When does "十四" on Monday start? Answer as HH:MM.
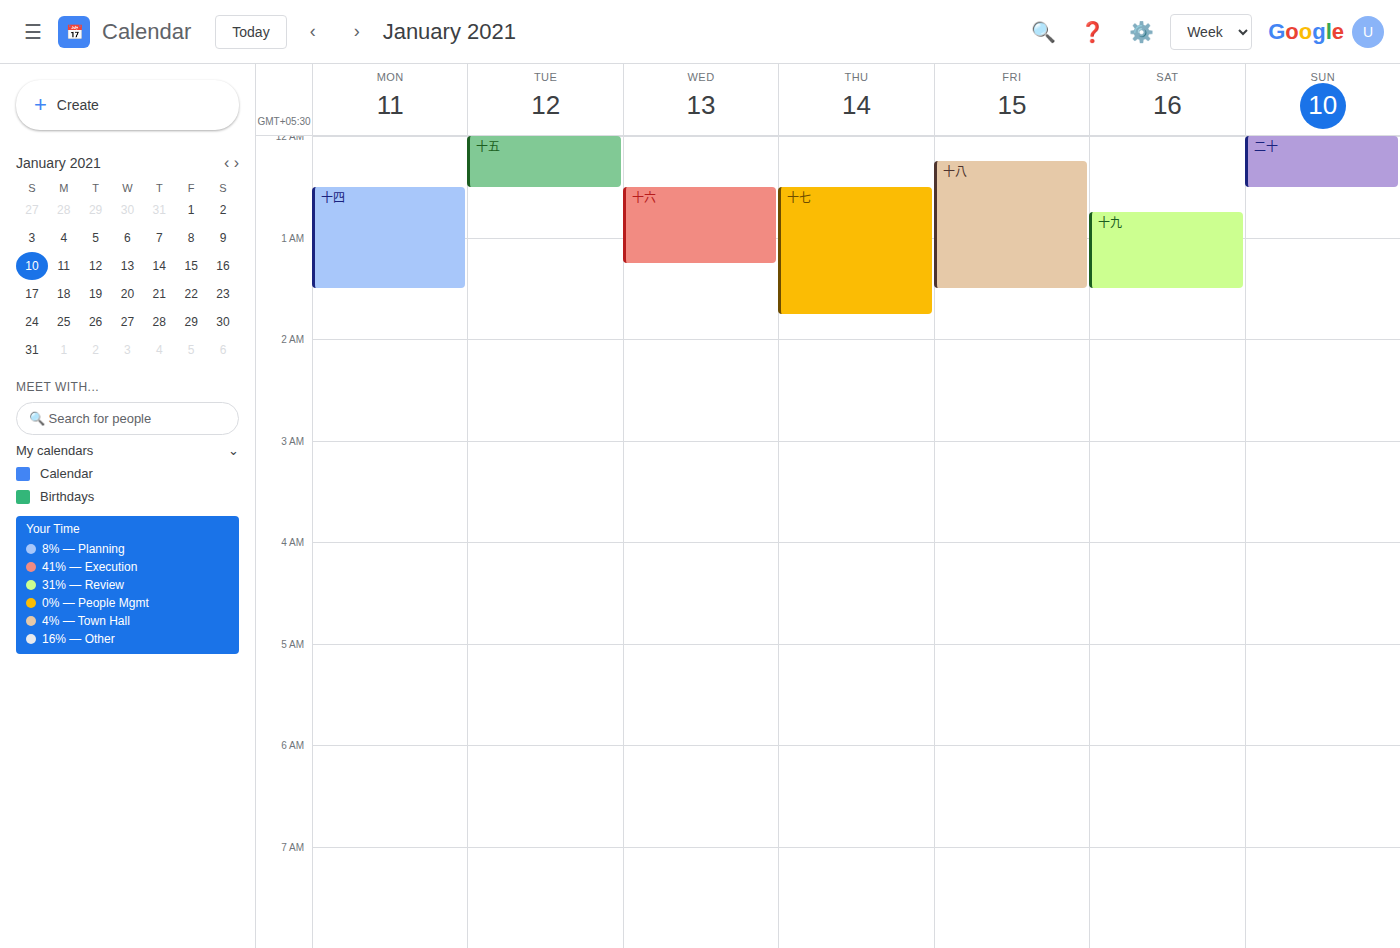
00:30